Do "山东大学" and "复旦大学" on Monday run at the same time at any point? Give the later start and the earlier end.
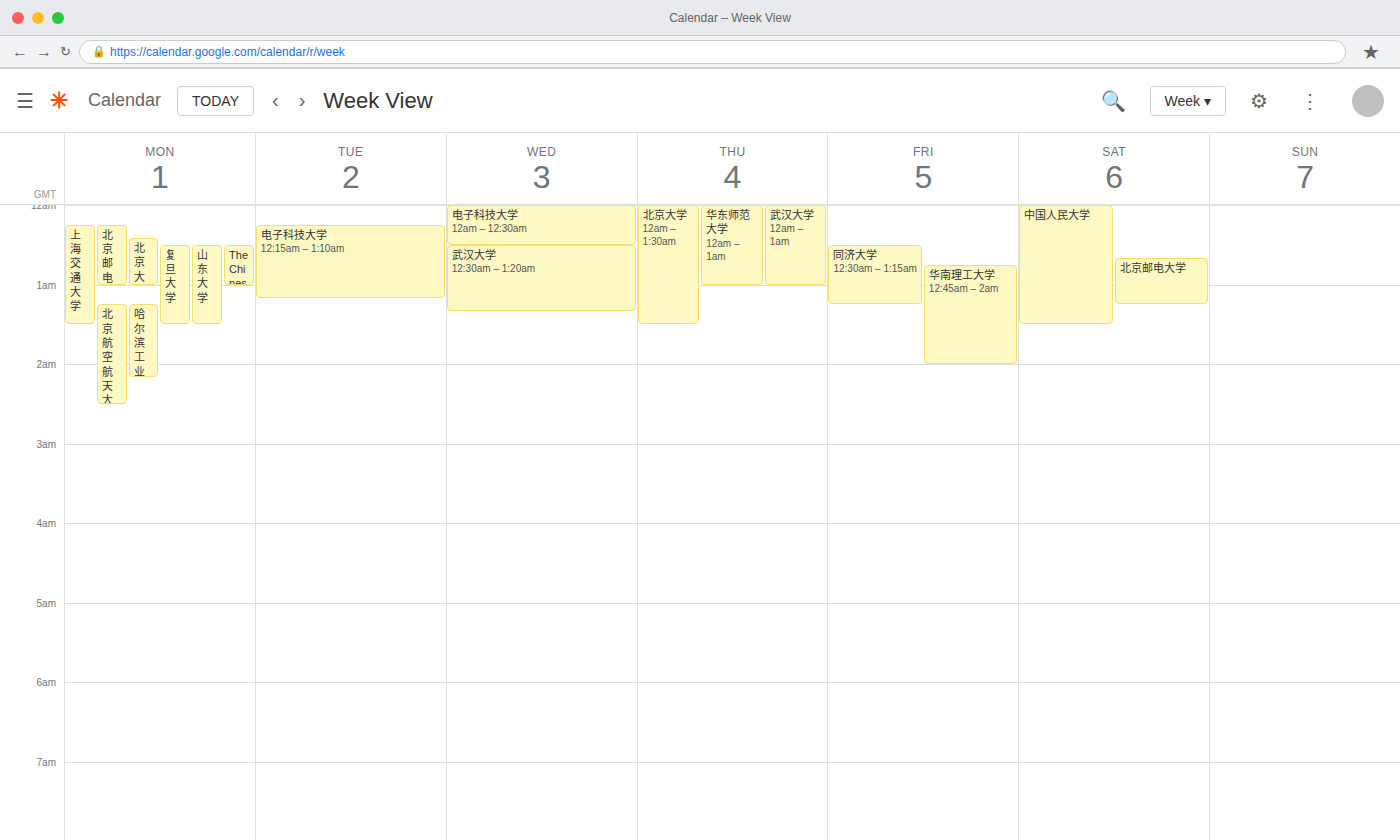
"复旦大学" runs 12:30 AM to 1:30 AM, inside "山东大学" -- they overlap.